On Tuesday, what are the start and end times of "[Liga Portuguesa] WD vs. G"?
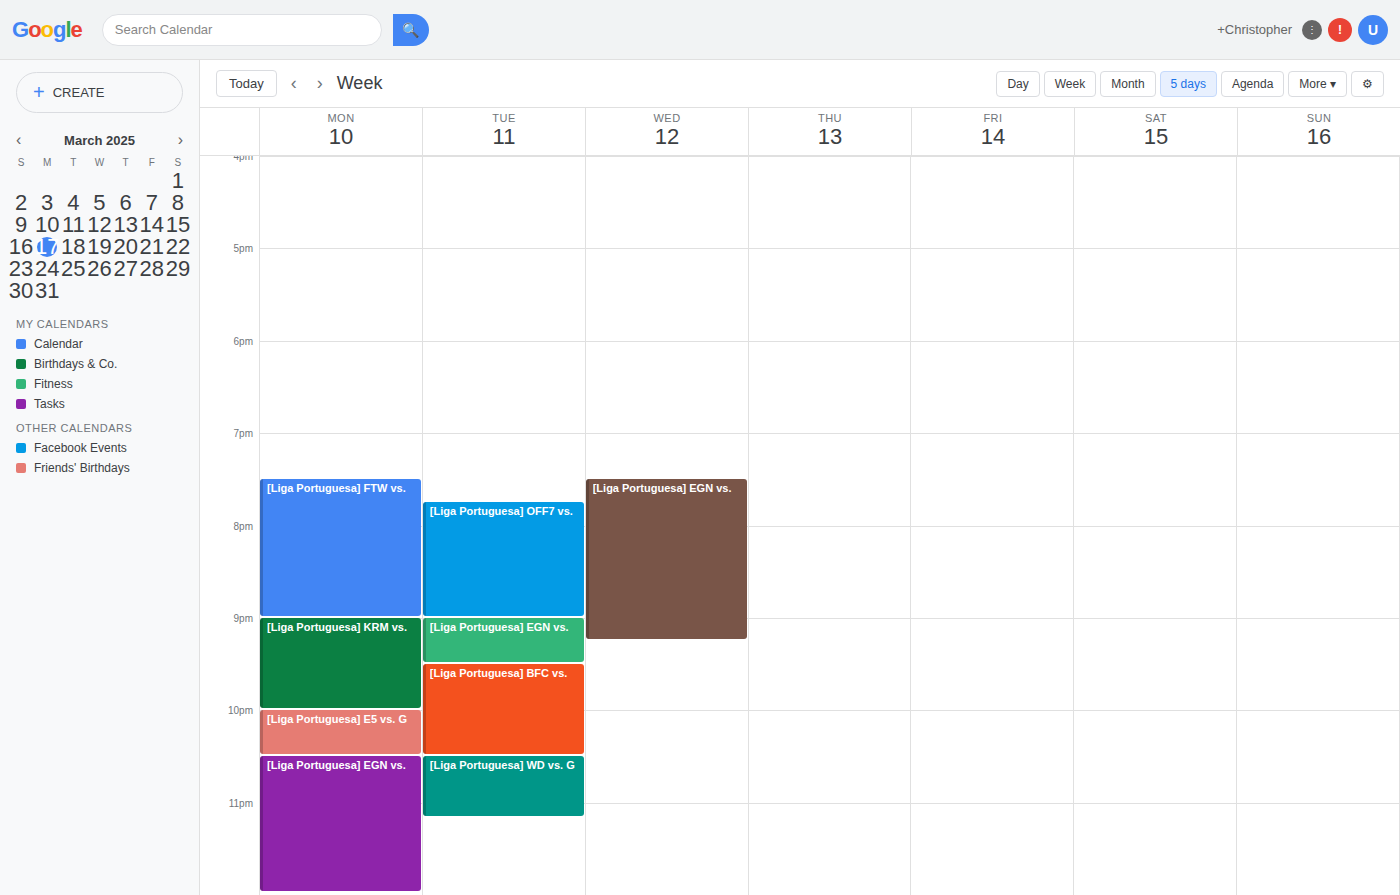
22:30 to 23:10